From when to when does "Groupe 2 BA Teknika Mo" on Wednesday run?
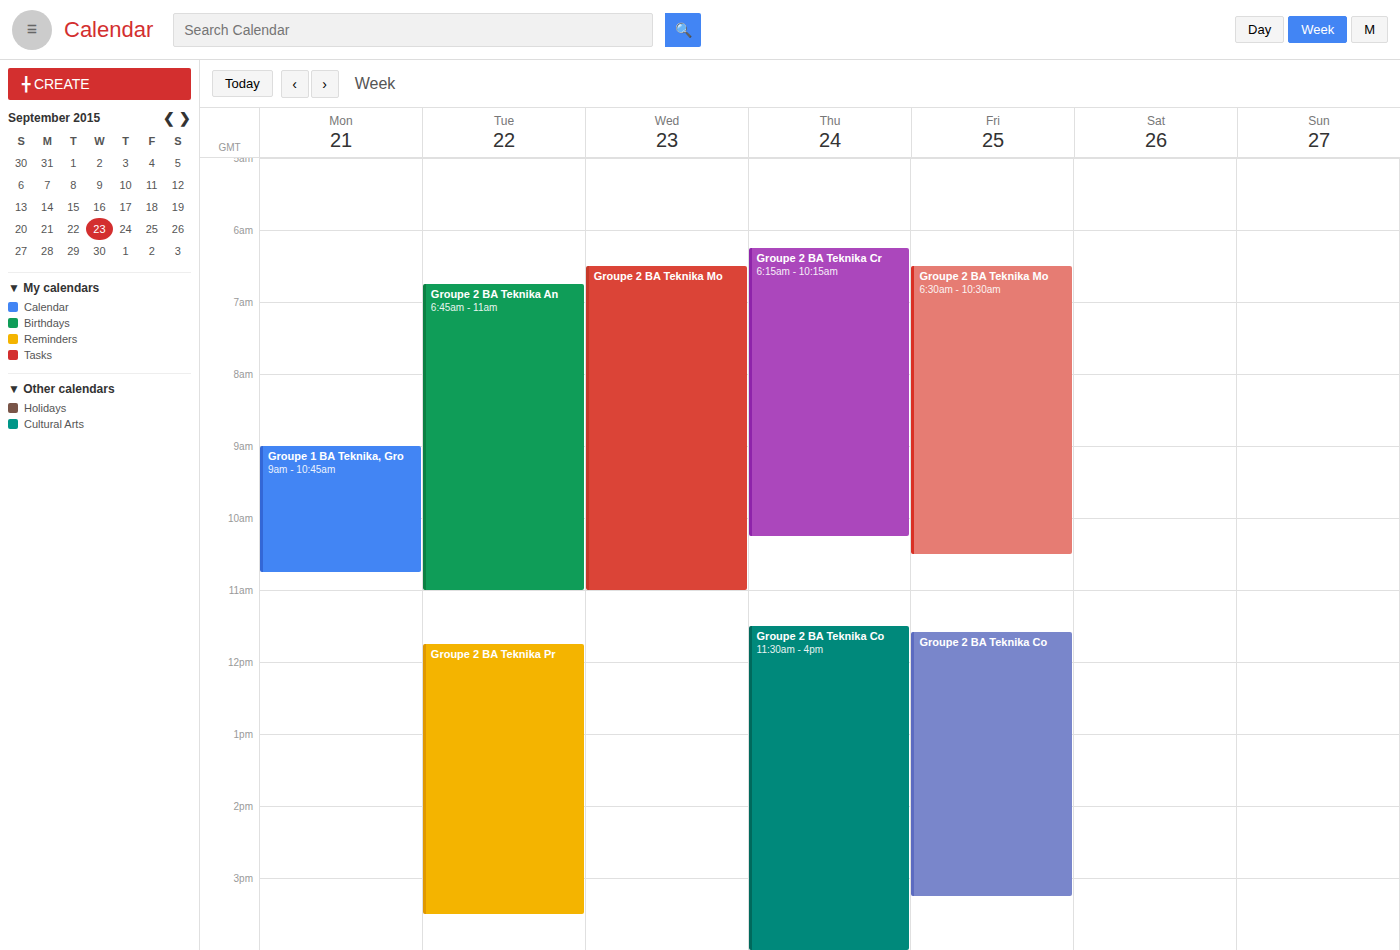
6:30 AM to 11:00 AM